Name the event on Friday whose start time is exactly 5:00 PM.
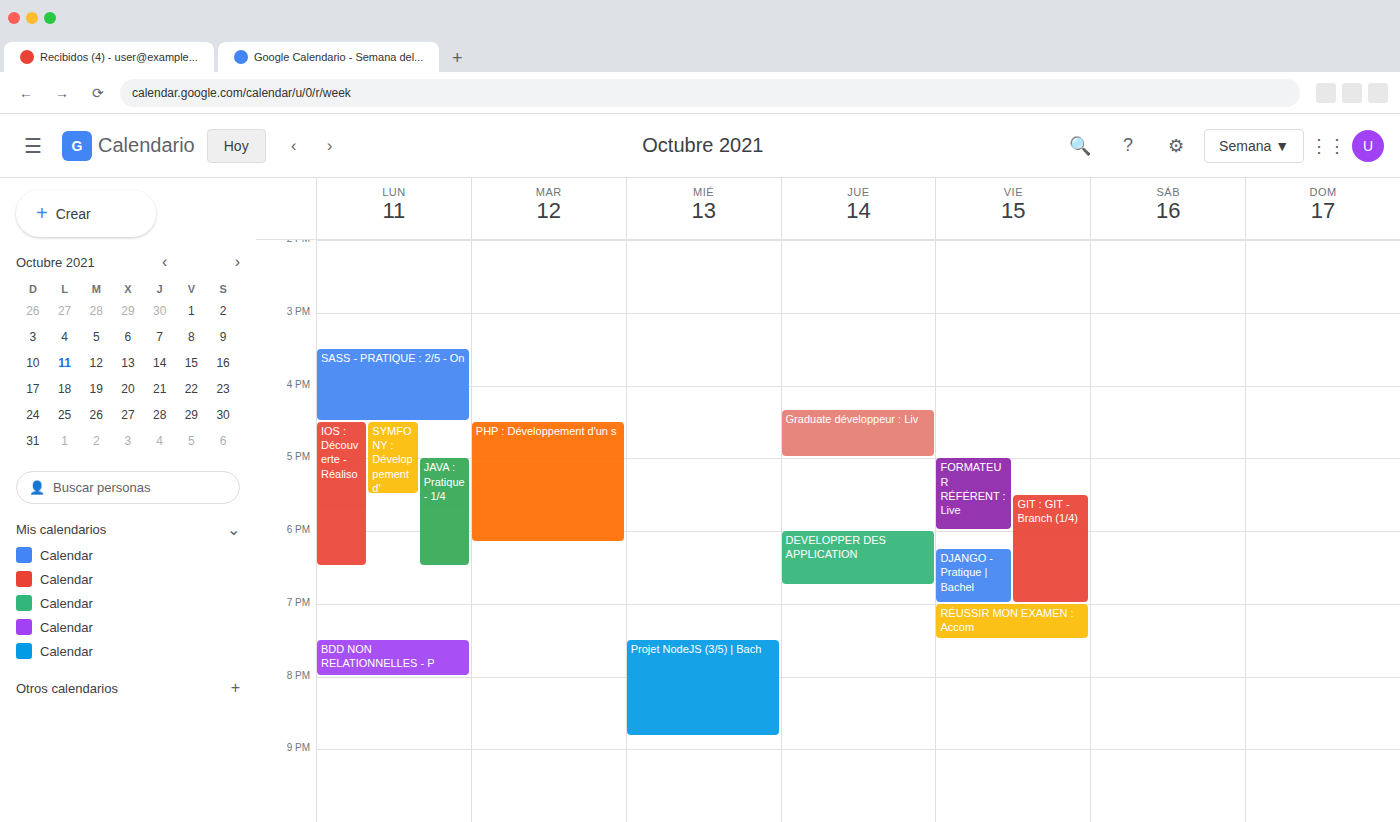
"FORMATEUR RÉFÉRENT : Live"